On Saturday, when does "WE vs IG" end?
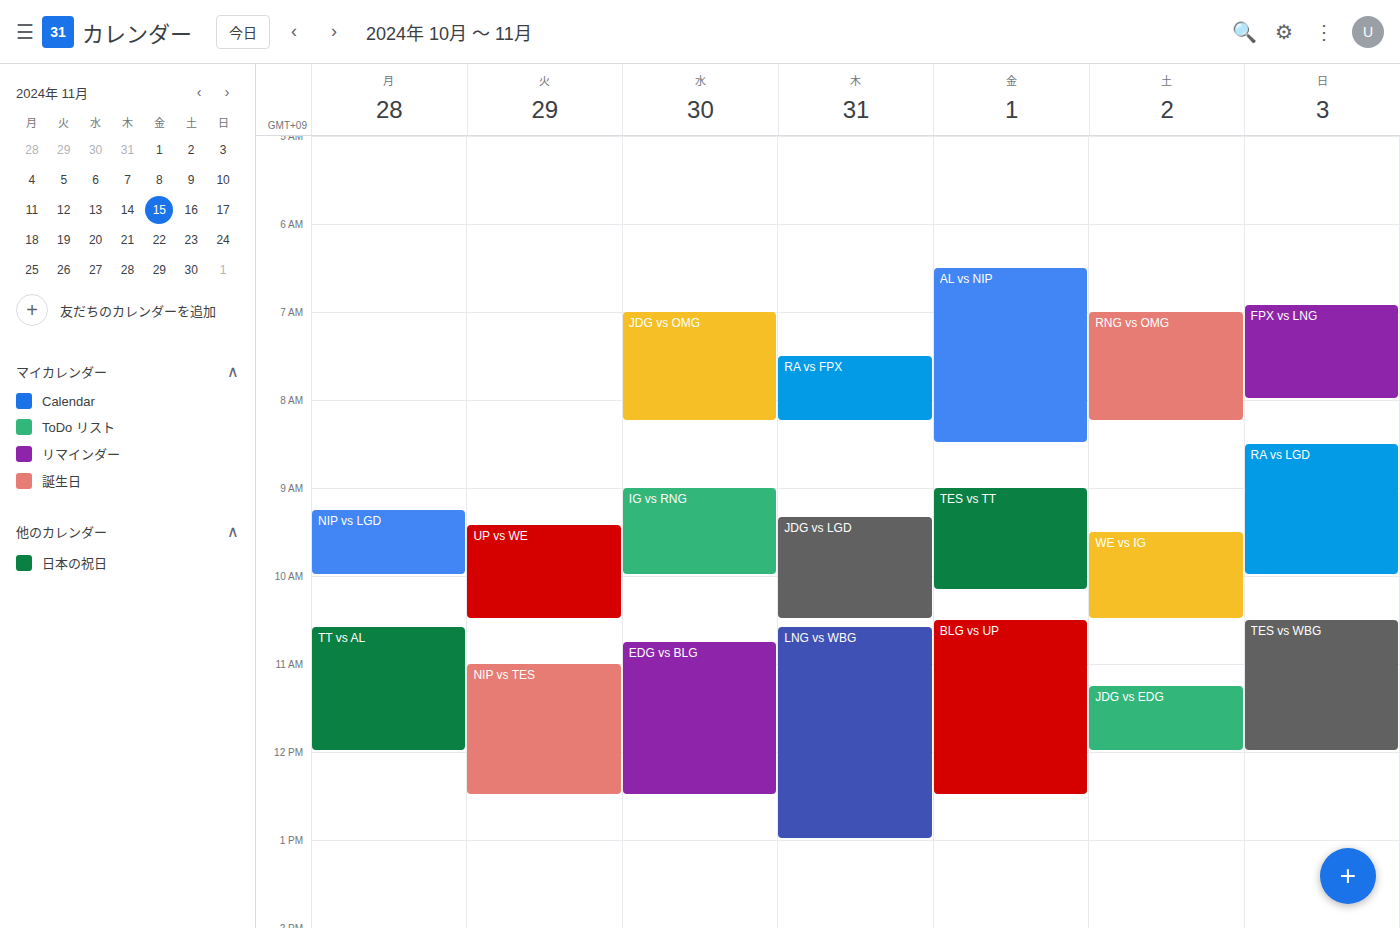
10:30 AM